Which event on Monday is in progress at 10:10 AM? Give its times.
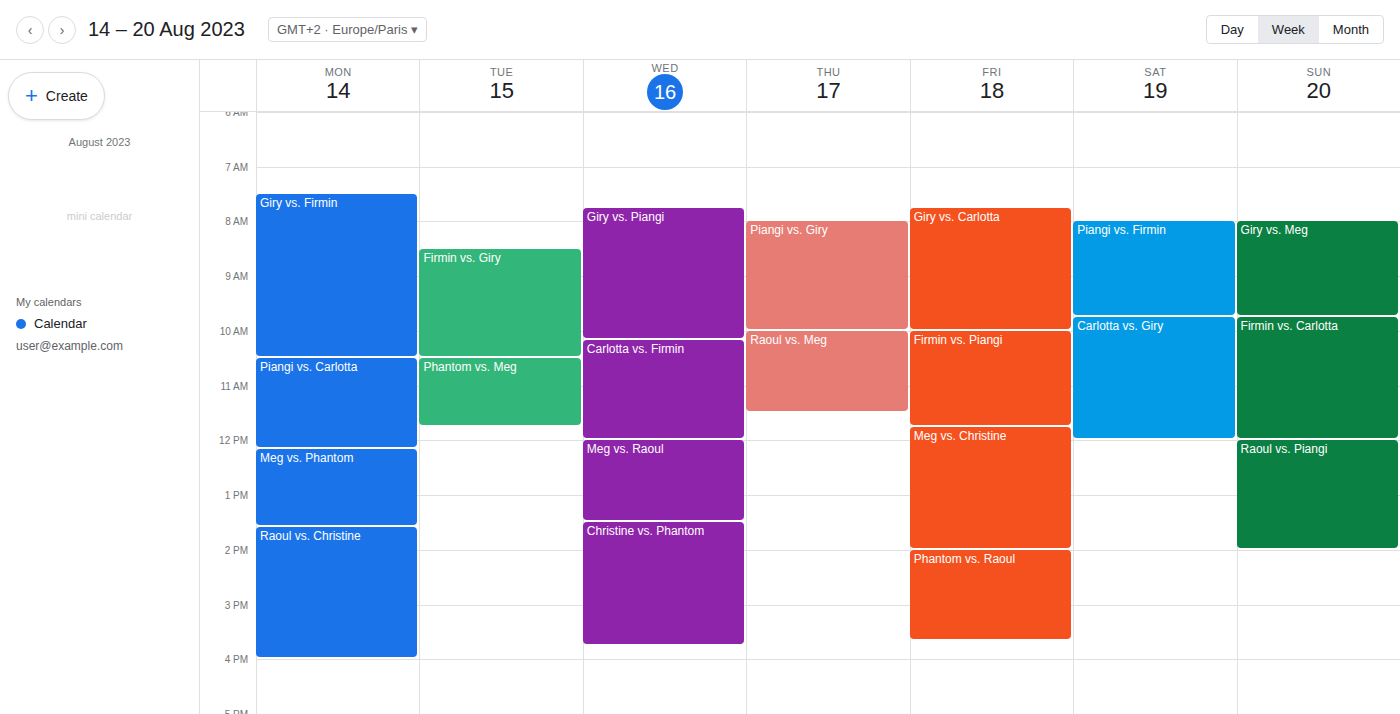
"Giry vs. Firmin", 7:30 AM to 10:30 AM